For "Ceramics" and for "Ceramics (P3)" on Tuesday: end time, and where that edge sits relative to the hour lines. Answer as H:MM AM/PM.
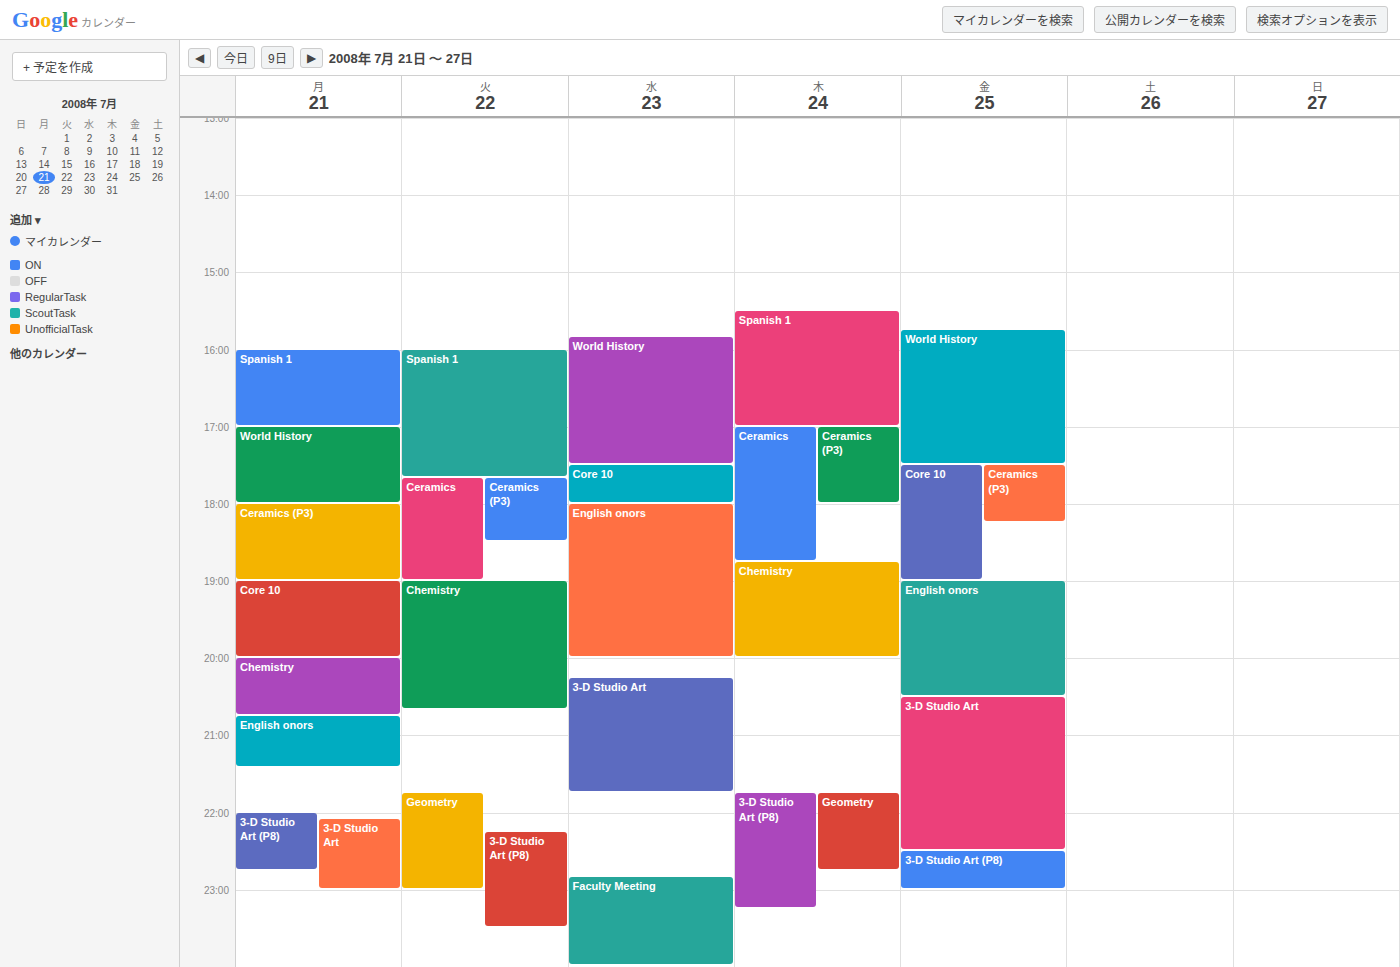
"Ceramics": 7:00 PM, exactly on the 7 PM line. "Ceramics (P3)": 6:30 PM, halfway between the 6 PM and 7 PM lines.